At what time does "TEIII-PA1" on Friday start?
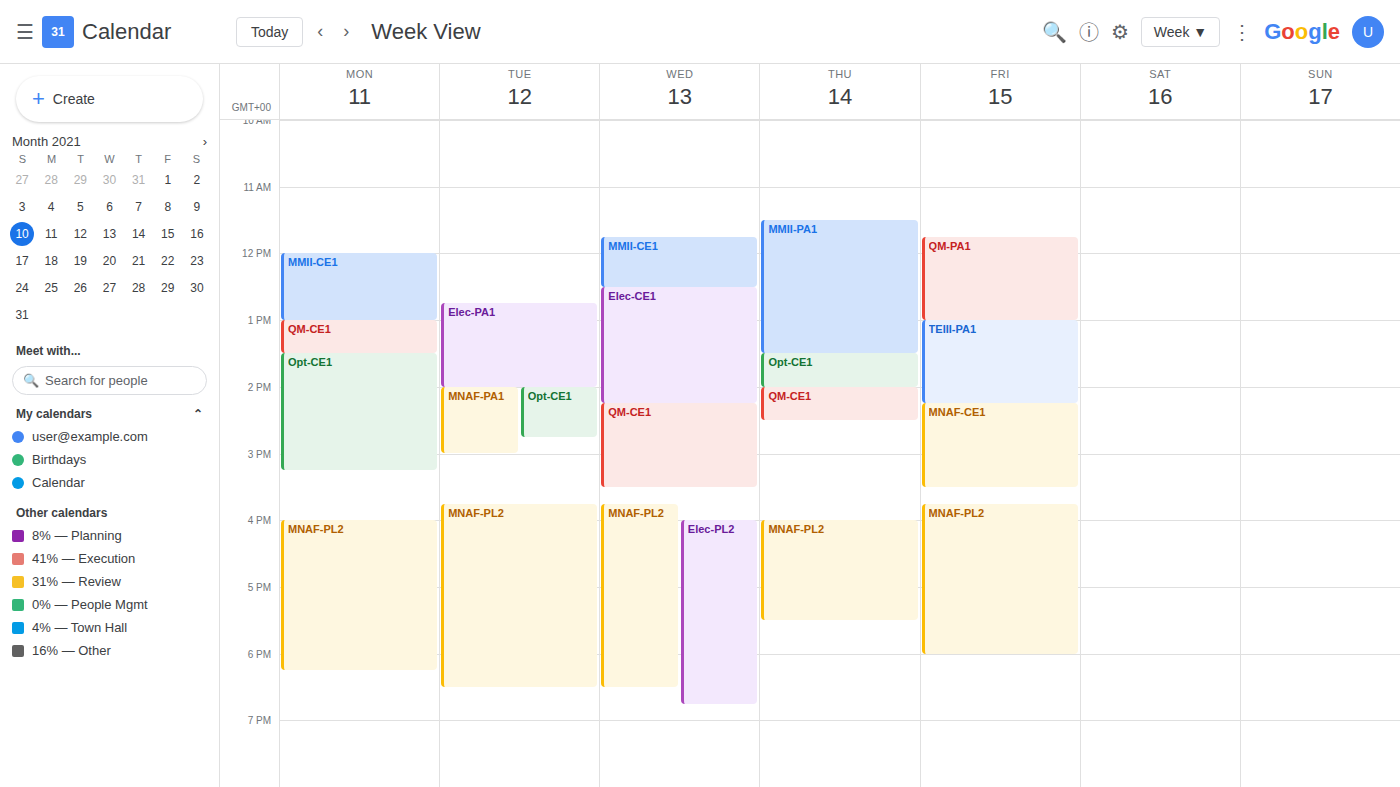
1:00 PM